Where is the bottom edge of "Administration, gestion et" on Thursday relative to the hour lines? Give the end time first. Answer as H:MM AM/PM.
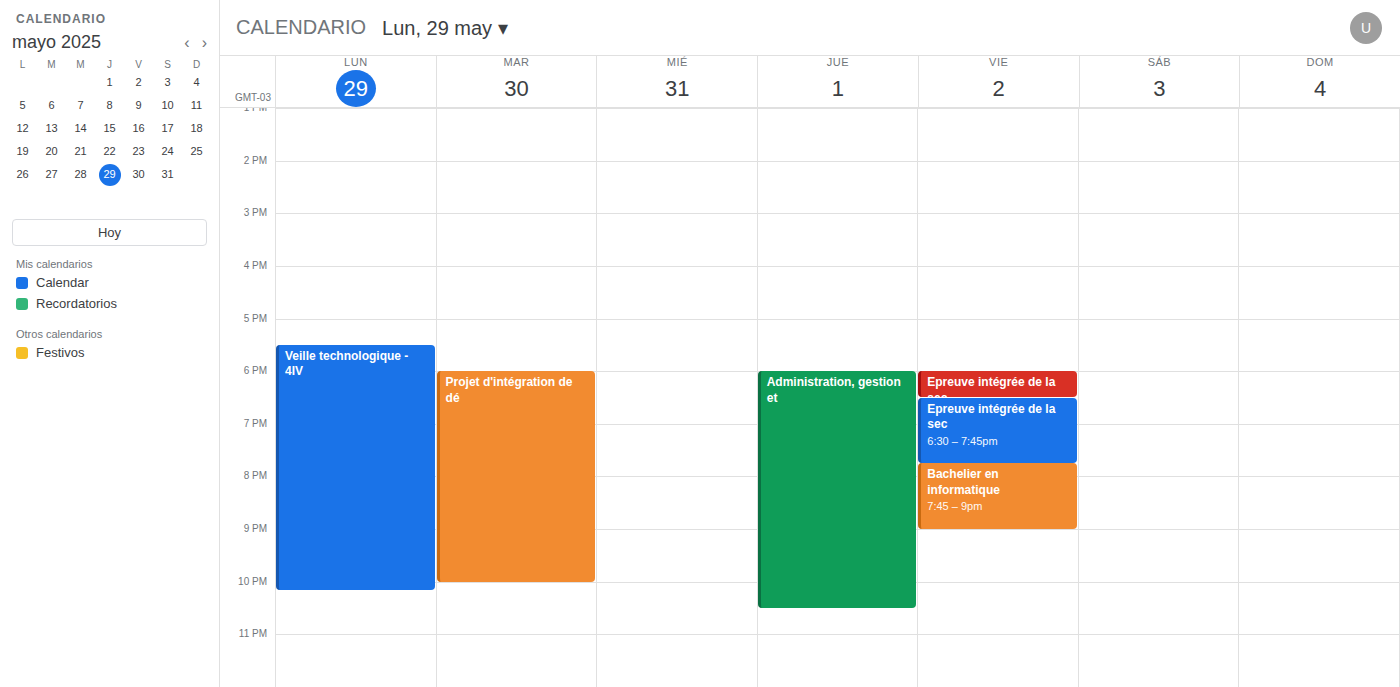
10:30 PM -- halfway between the 10 PM and 11 PM lines.